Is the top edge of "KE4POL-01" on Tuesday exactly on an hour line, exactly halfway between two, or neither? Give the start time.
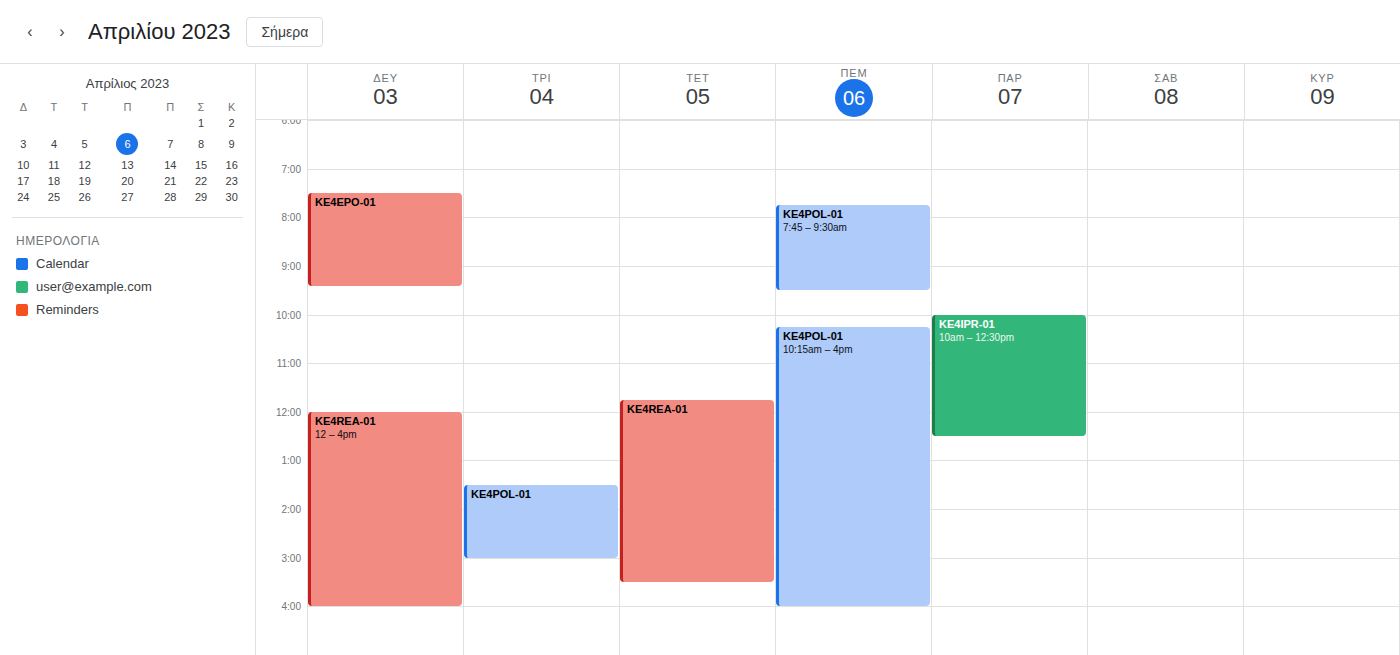
1:30 PM -- halfway between the 1 PM and 2 PM lines.